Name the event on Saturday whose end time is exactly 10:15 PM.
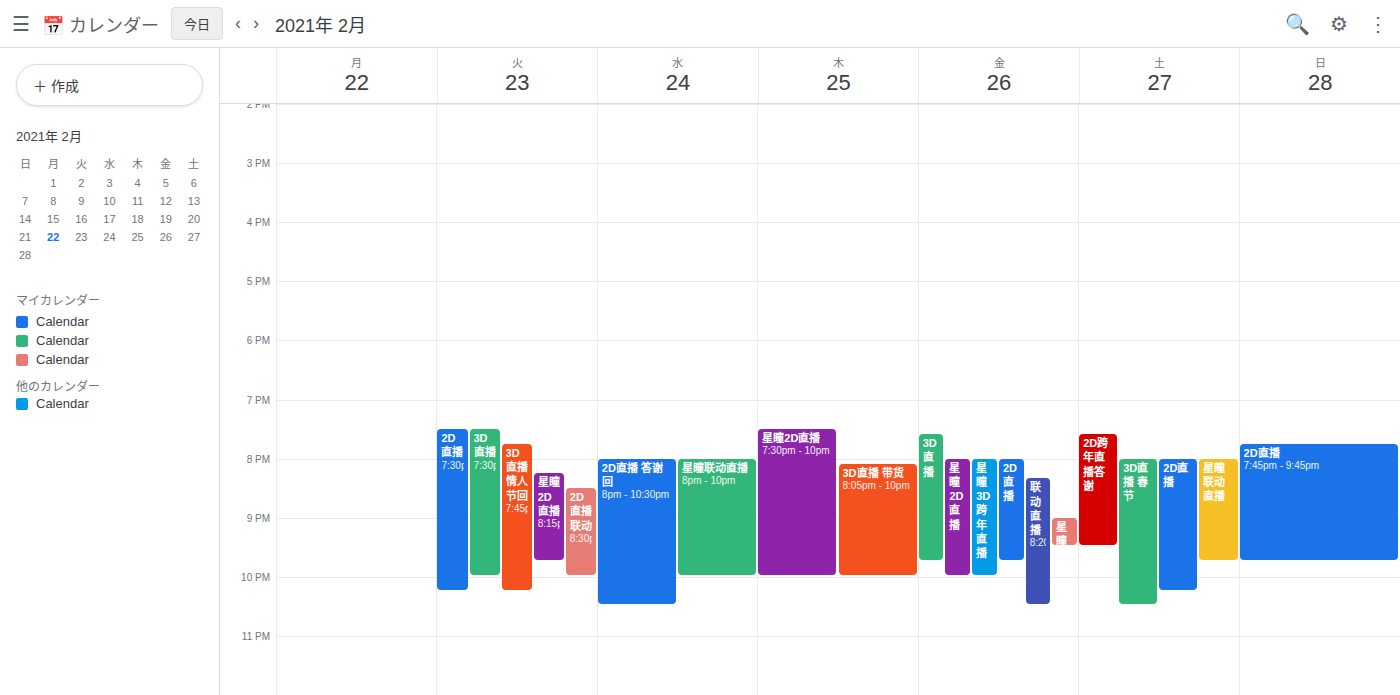
"2D直播"